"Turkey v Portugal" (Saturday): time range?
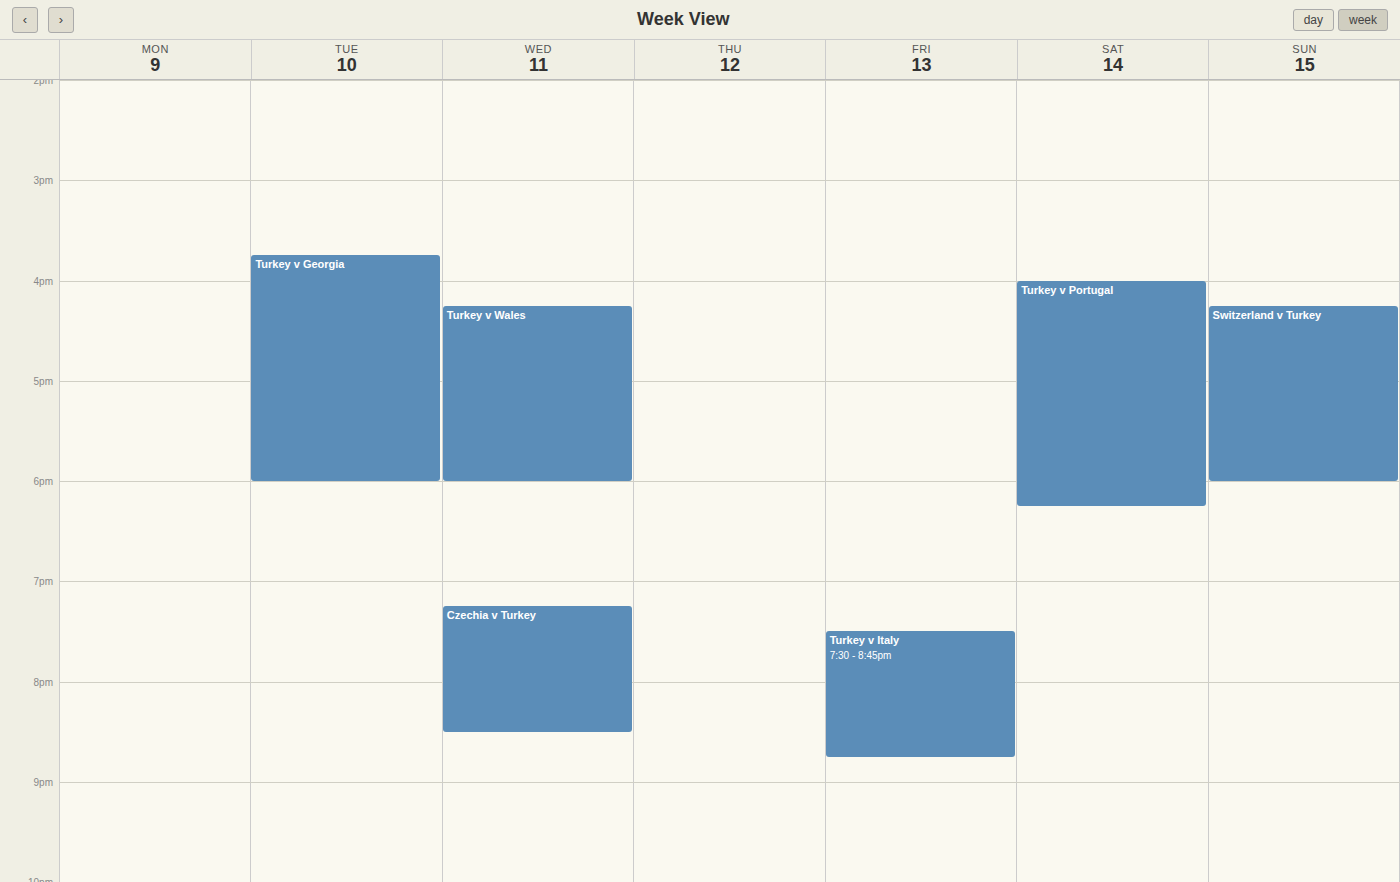
4:00 PM to 6:15 PM